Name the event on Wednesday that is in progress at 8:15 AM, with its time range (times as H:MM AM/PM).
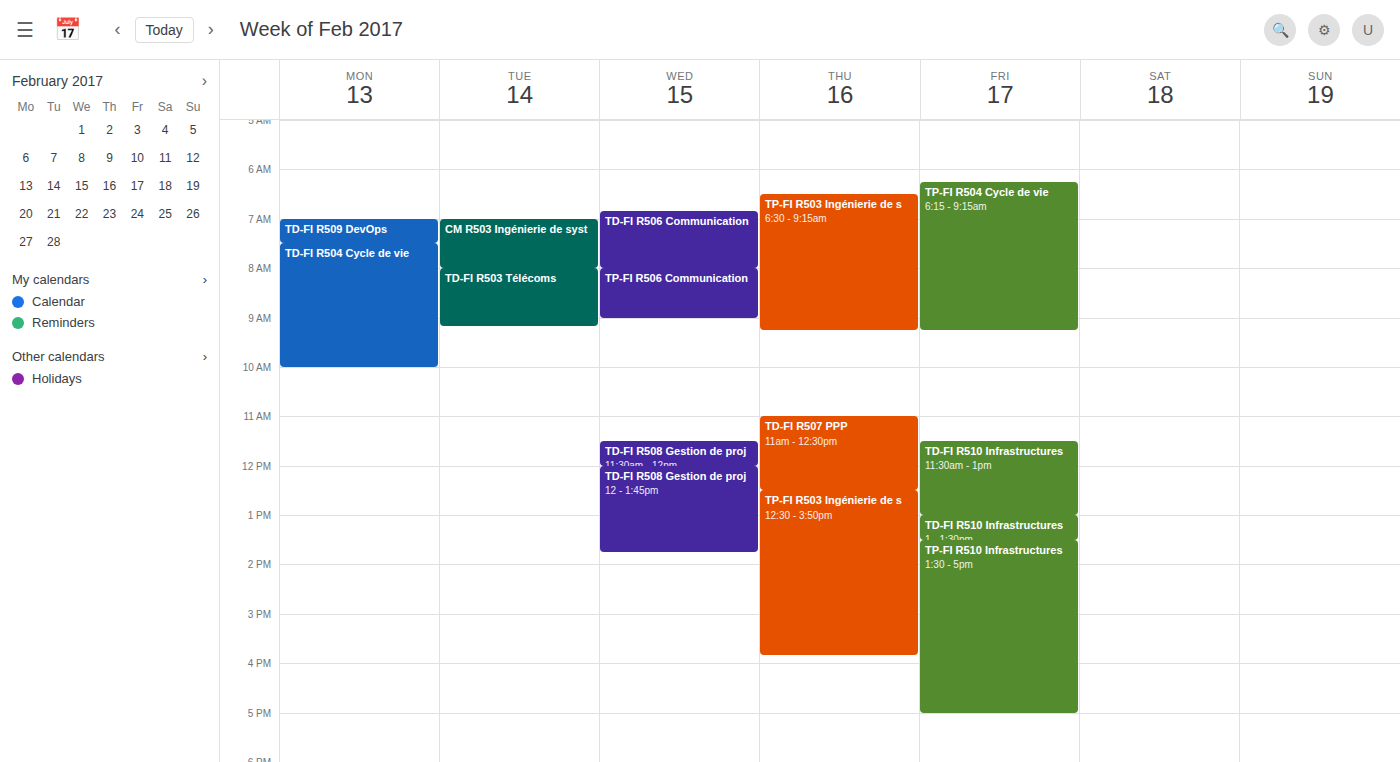
"TP-FI R506 Communication", 8:00 AM to 9:00 AM